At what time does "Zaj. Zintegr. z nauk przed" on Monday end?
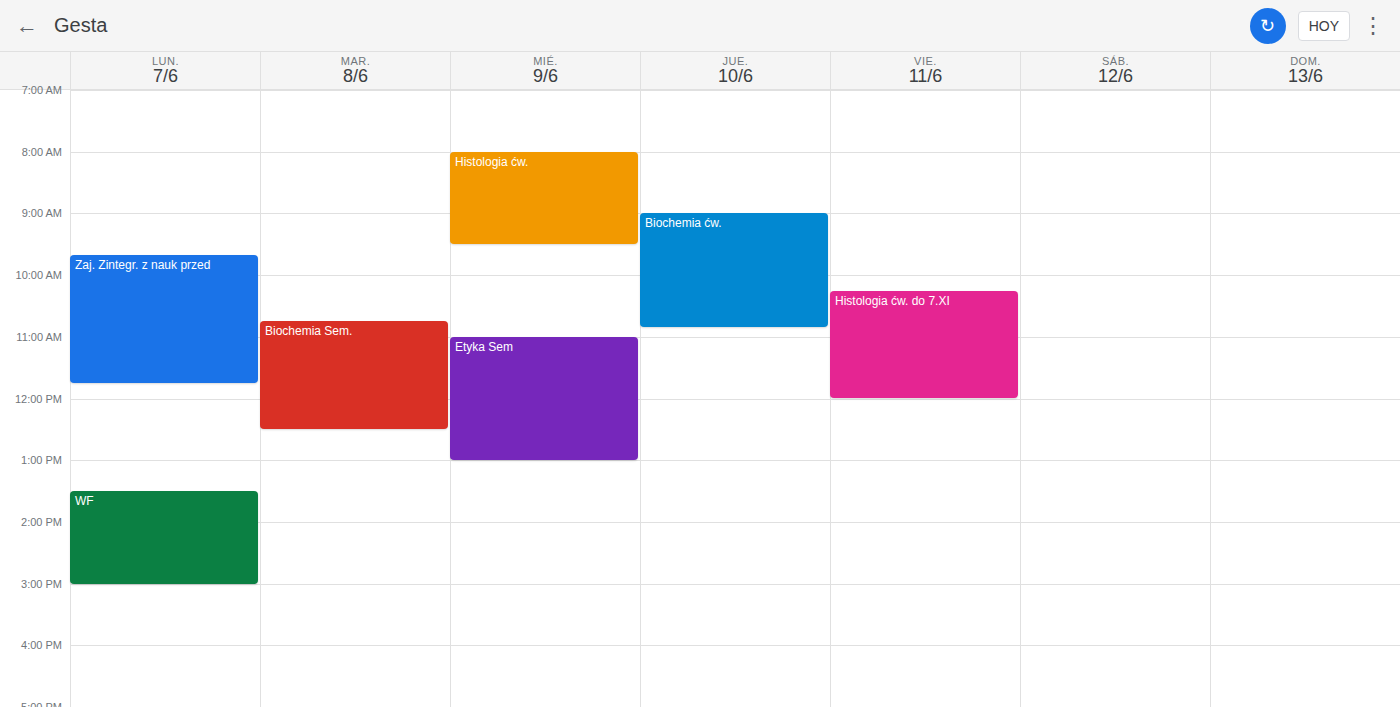
11:45